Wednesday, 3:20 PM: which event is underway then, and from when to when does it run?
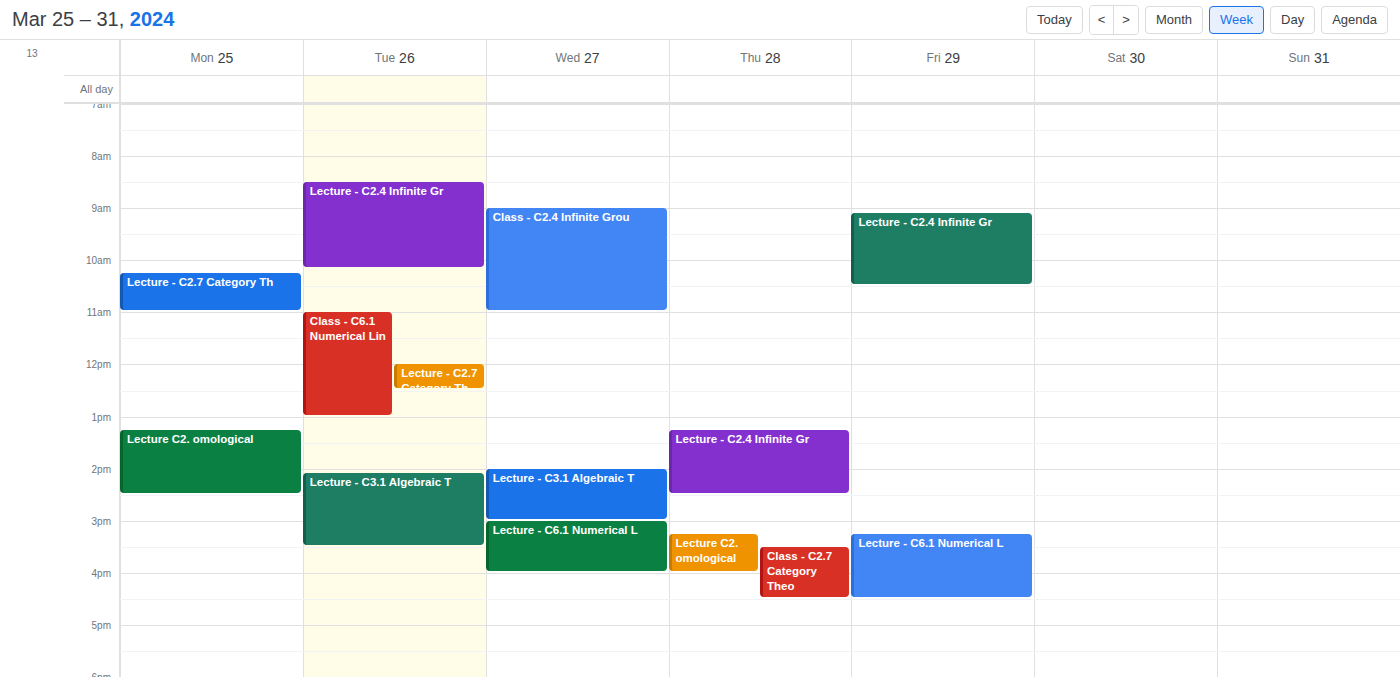
"Lecture - C6.1 Numerical L", 3:00 PM to 4:00 PM